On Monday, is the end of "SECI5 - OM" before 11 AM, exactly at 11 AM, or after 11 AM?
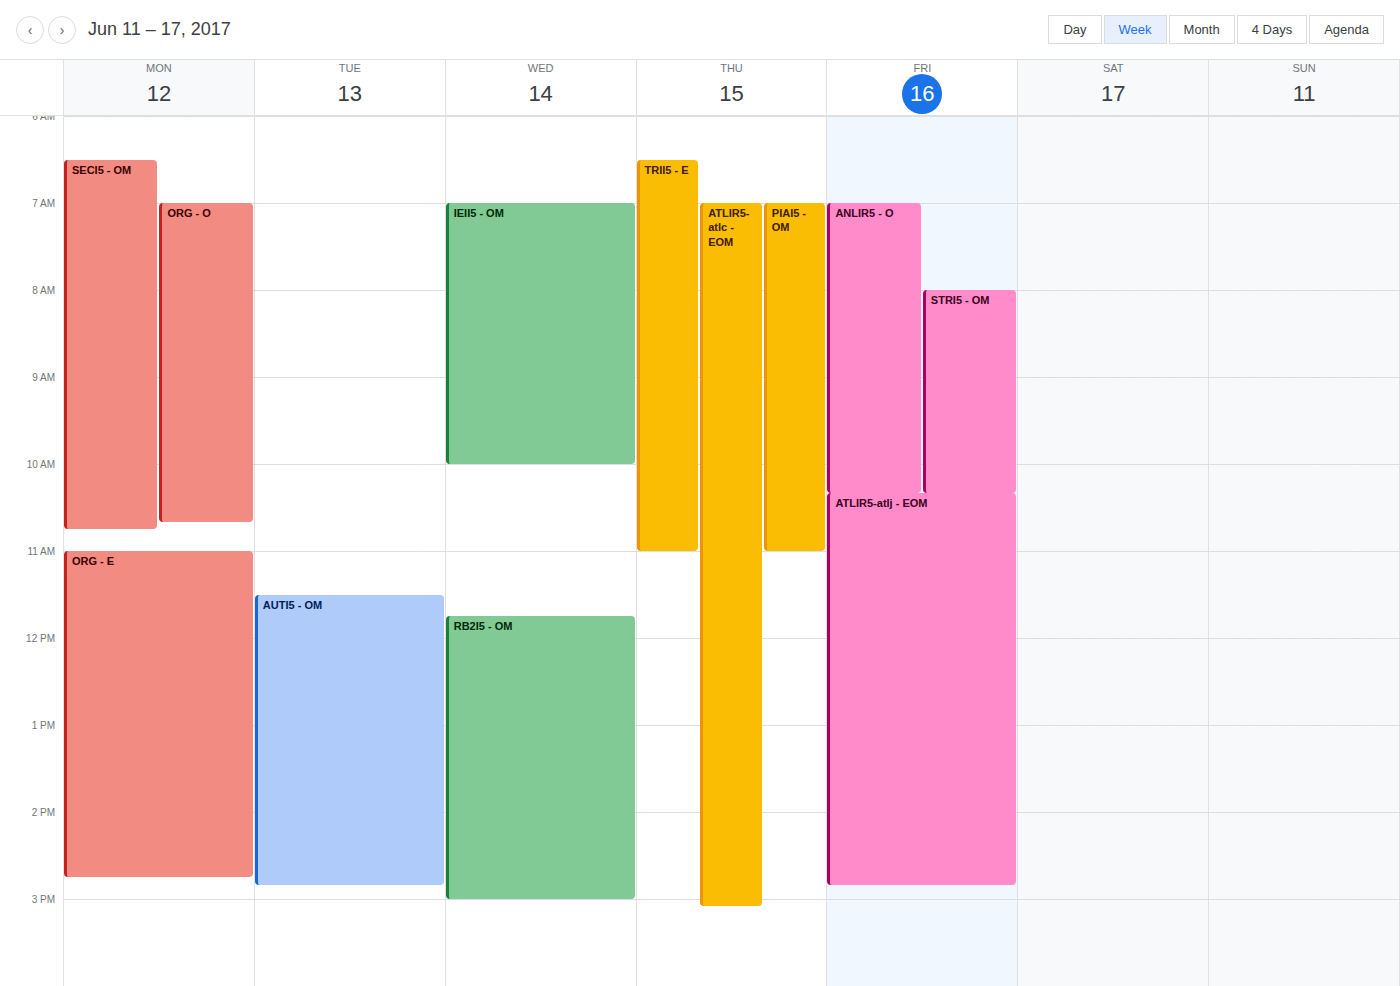
10:45 AM -- before 11 AM, 15 minutes above the 11 AM line.